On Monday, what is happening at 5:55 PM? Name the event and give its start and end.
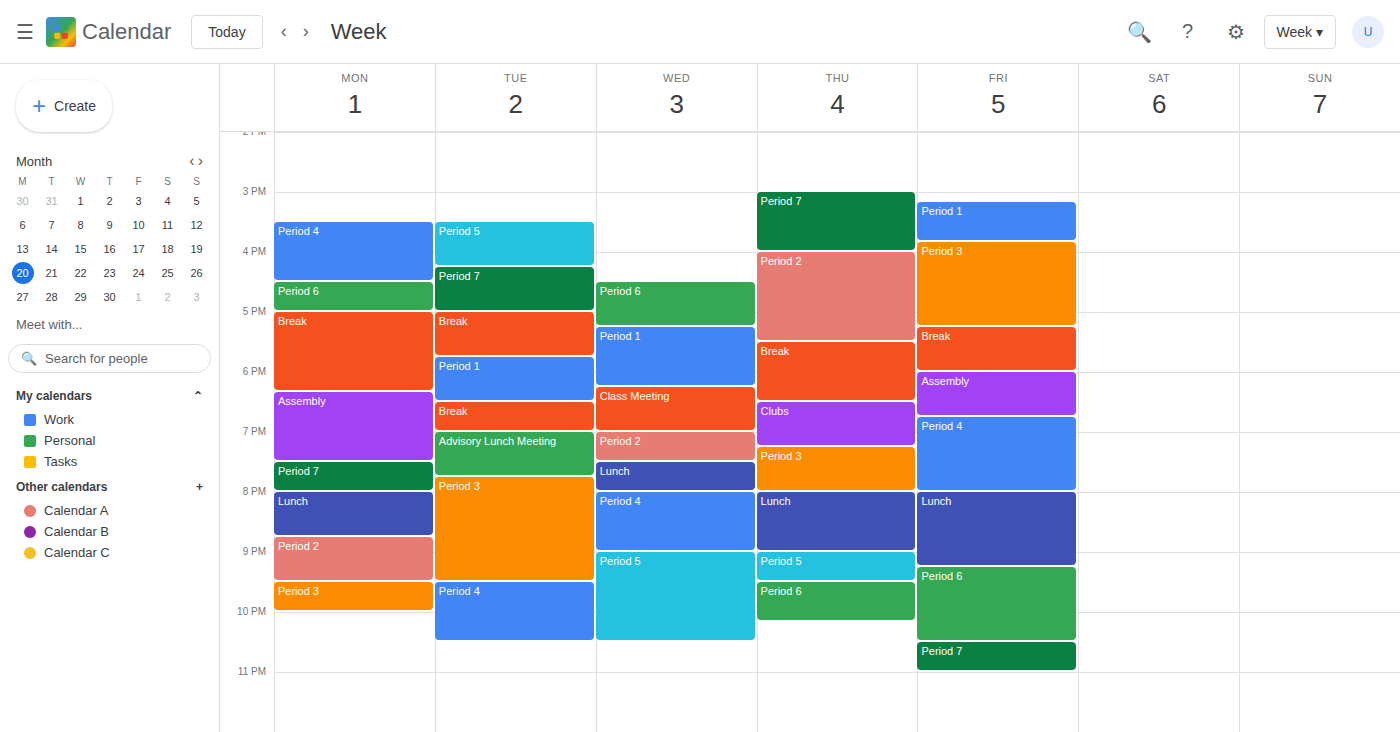
"Break", 5:00 PM to 6:20 PM